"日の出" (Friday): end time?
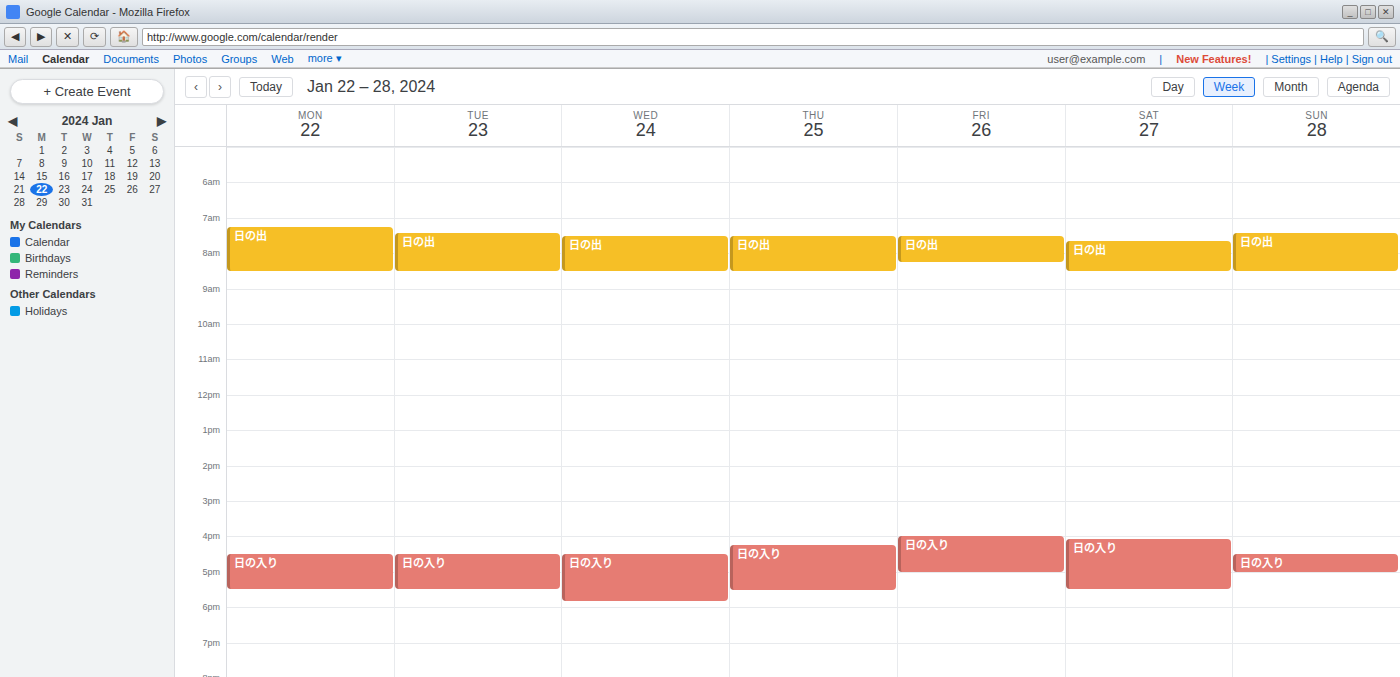
8:15 AM